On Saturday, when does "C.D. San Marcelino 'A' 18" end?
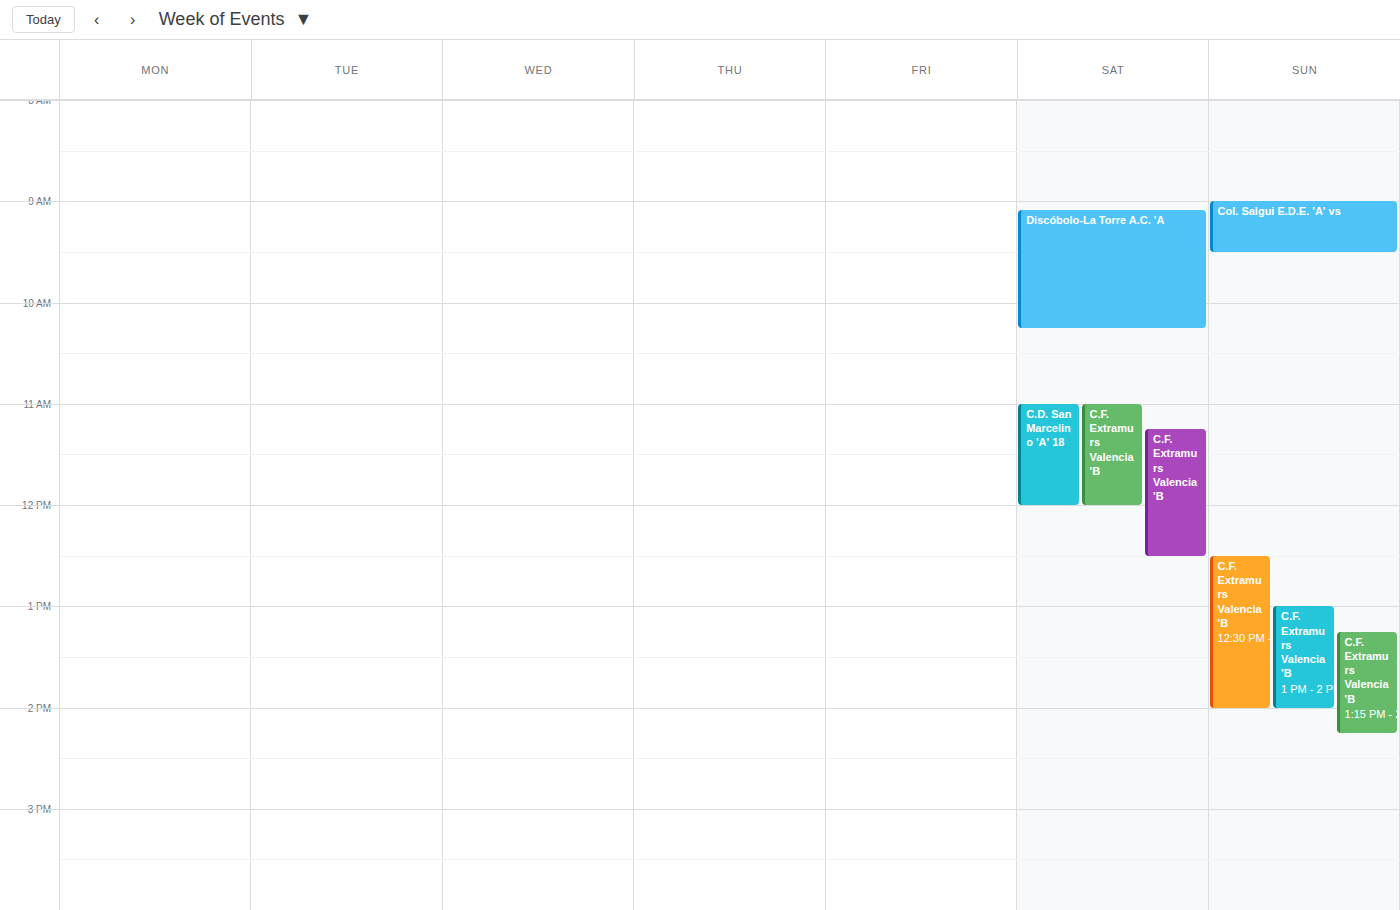
12:00 PM